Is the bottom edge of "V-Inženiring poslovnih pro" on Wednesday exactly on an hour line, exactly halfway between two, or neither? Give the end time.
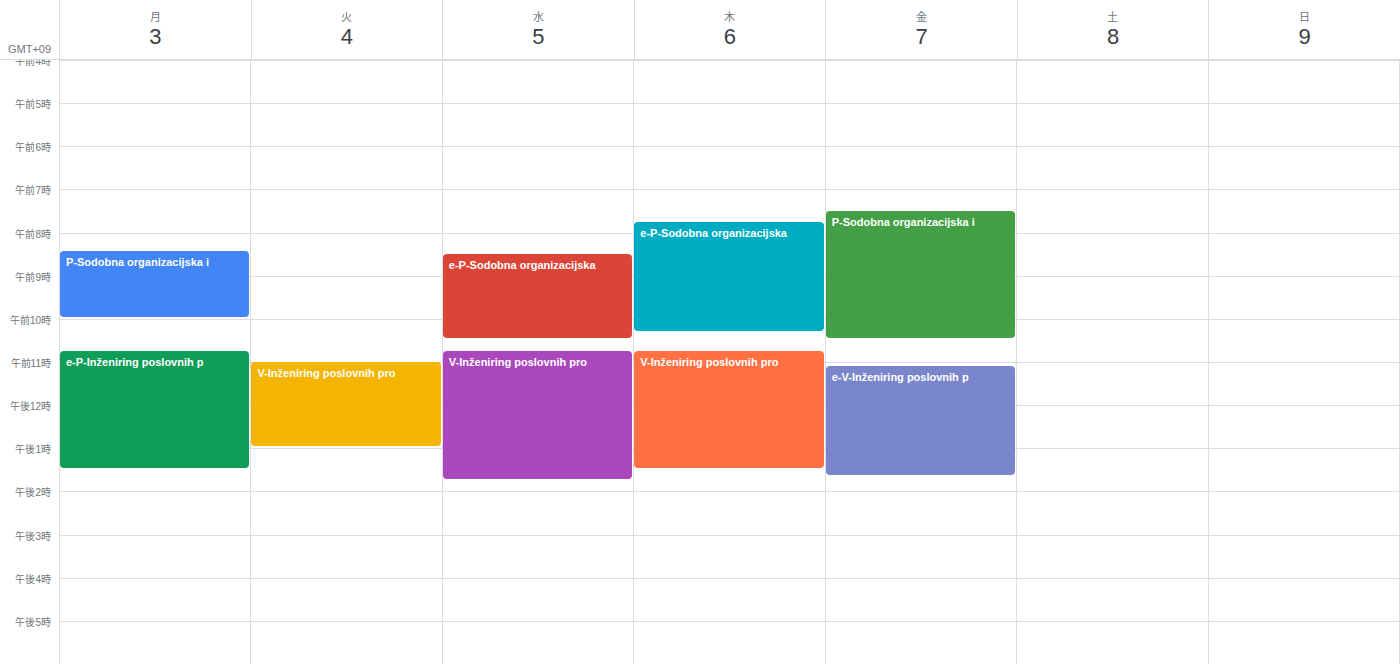
1:45 PM -- neither: three quarters of the way from the 1 PM line to the 2 PM line.